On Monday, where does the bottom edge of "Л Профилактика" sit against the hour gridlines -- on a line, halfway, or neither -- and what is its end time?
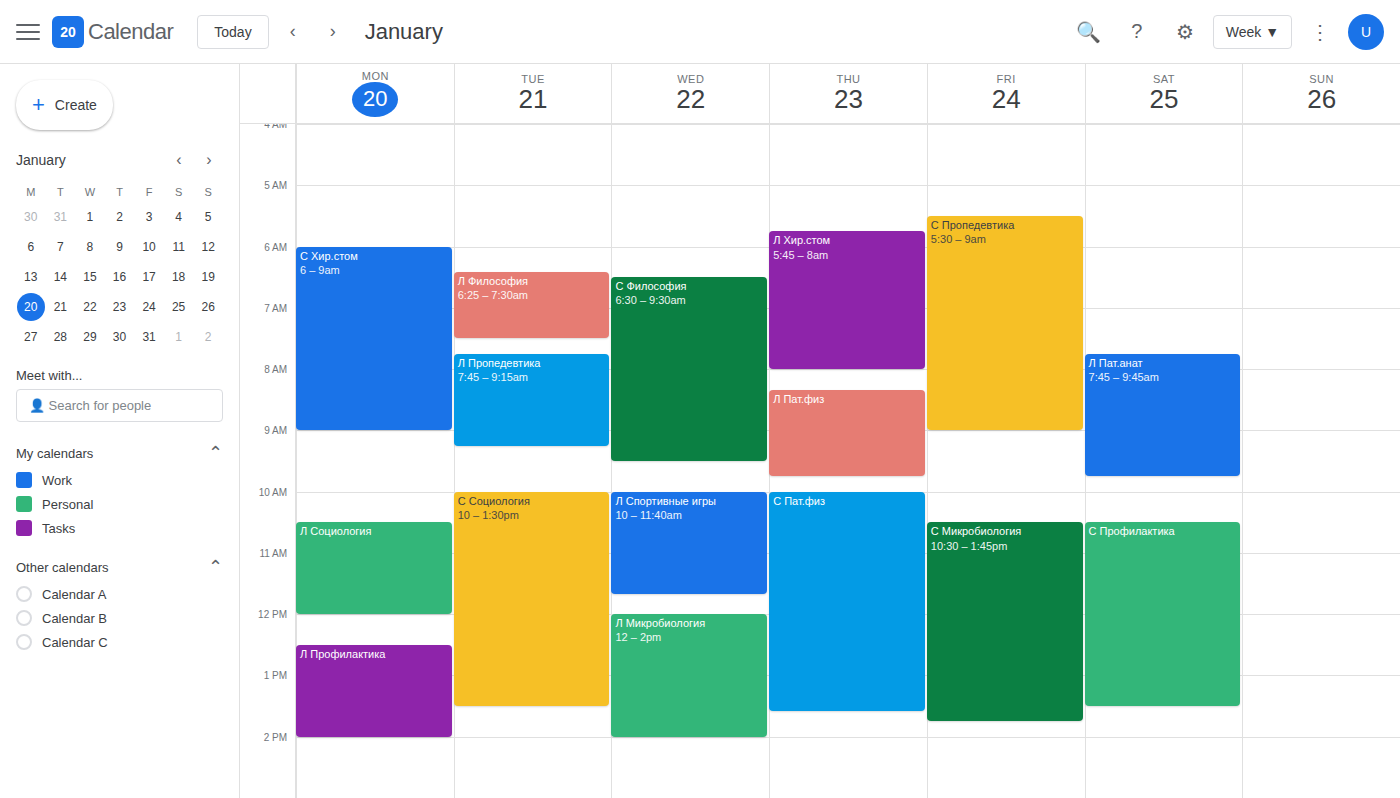
2:00 PM -- exactly on the 2 PM line.